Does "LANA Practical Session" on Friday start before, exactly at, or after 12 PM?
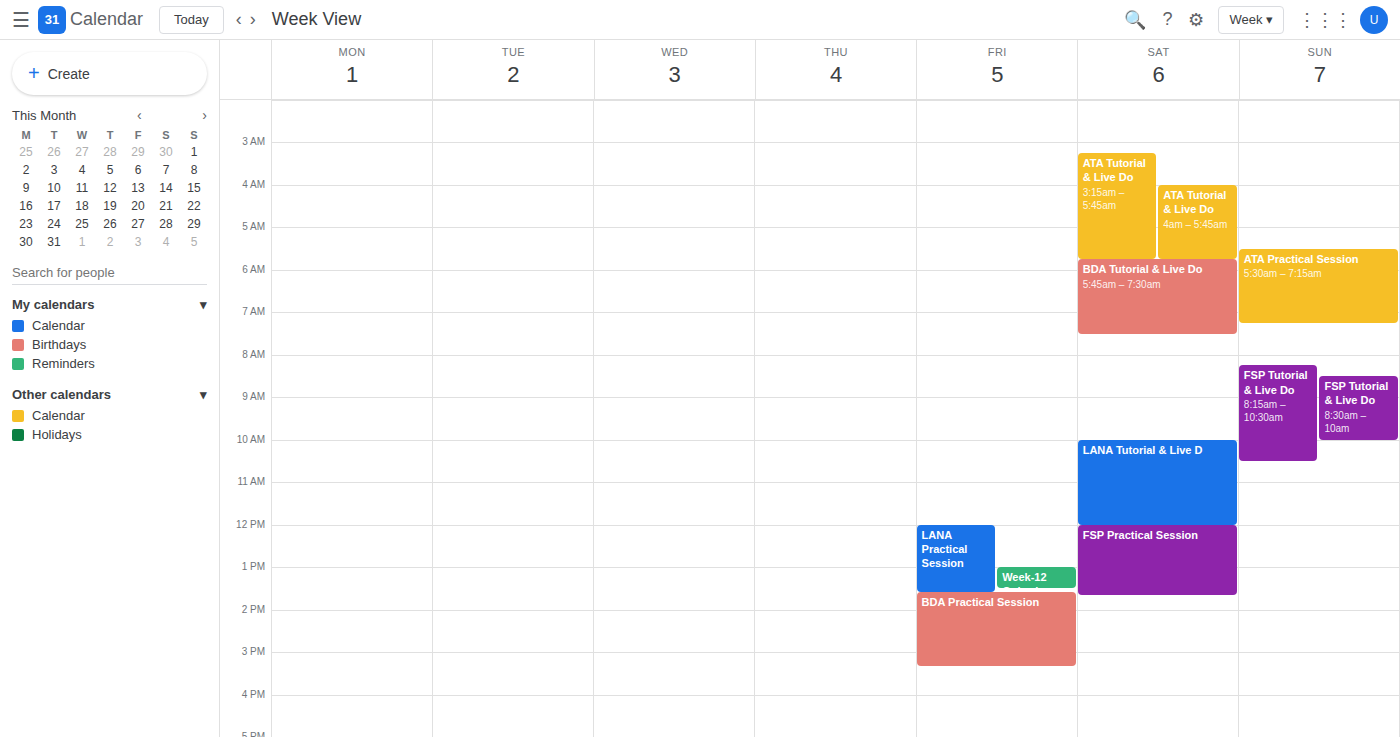
12:00 PM -- exactly at 12 PM, on the 12 PM line.